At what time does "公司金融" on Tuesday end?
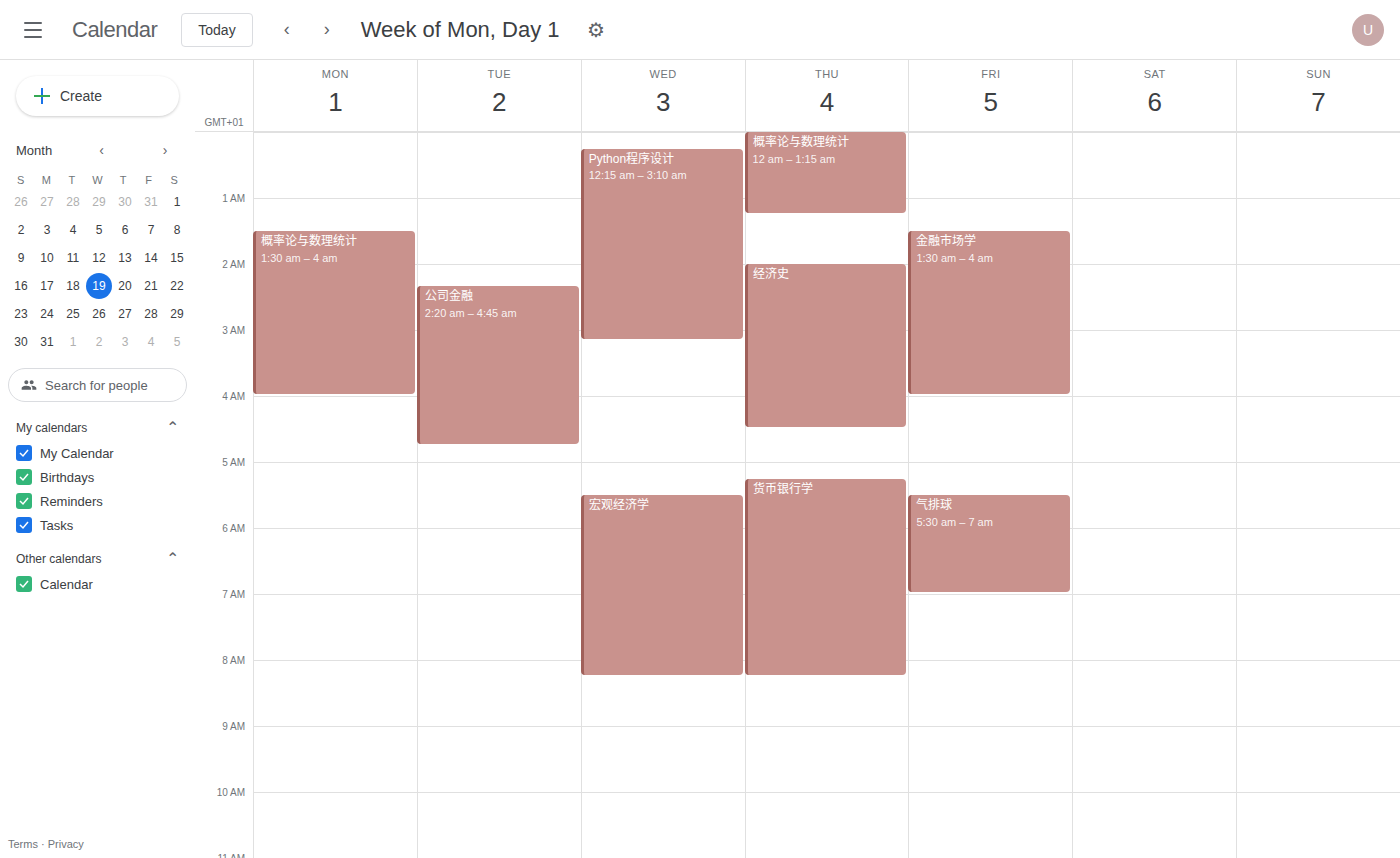
4:45 AM